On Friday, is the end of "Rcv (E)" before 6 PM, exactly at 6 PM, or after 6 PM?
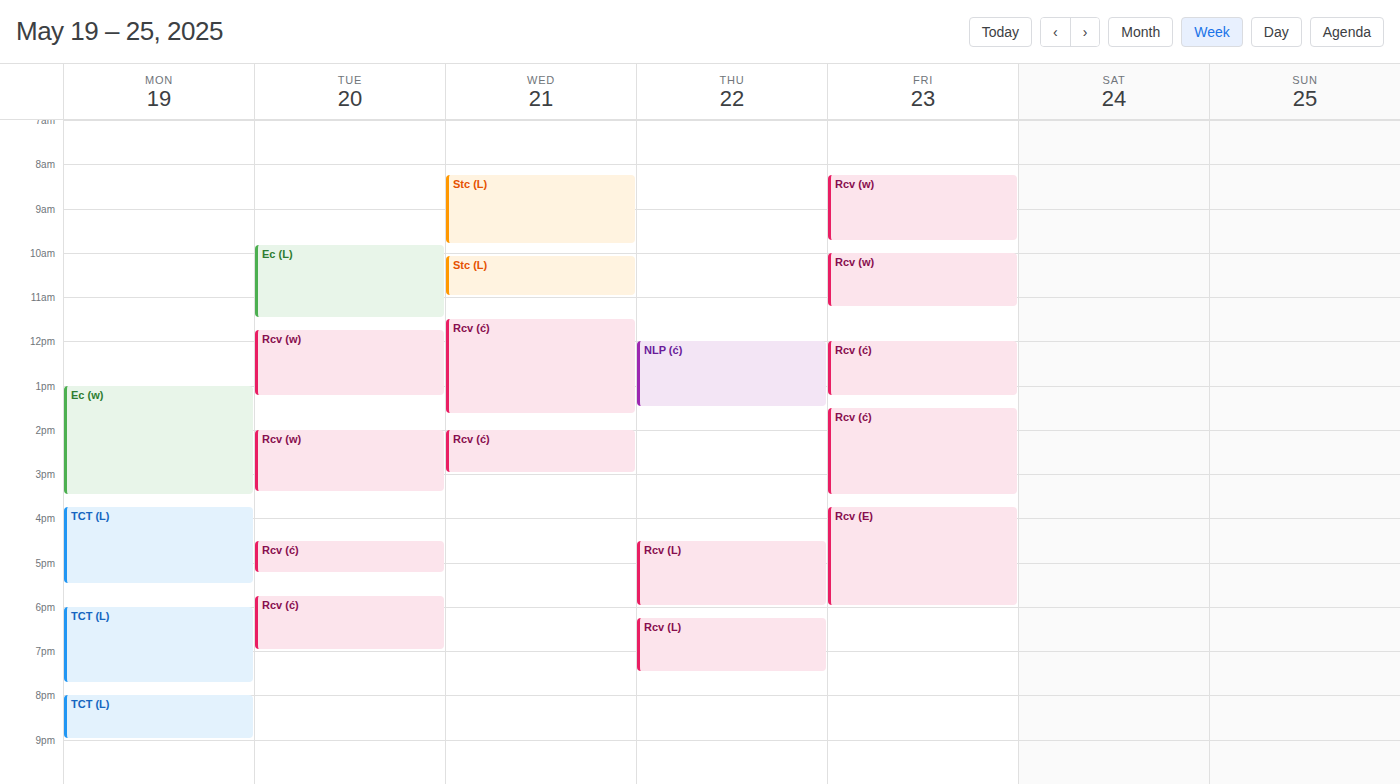
6:00 PM -- exactly at 6 PM, on the 6 PM line.